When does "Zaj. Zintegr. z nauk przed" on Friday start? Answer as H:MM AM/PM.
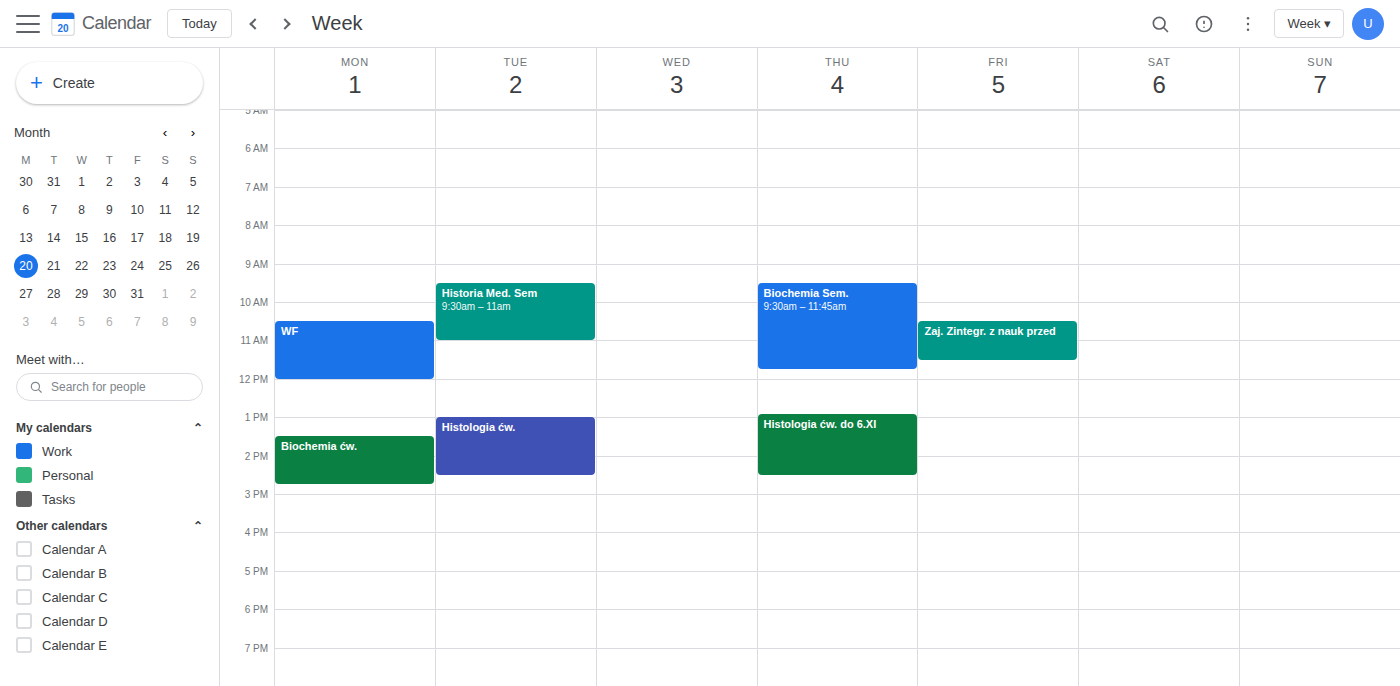
10:30 AM